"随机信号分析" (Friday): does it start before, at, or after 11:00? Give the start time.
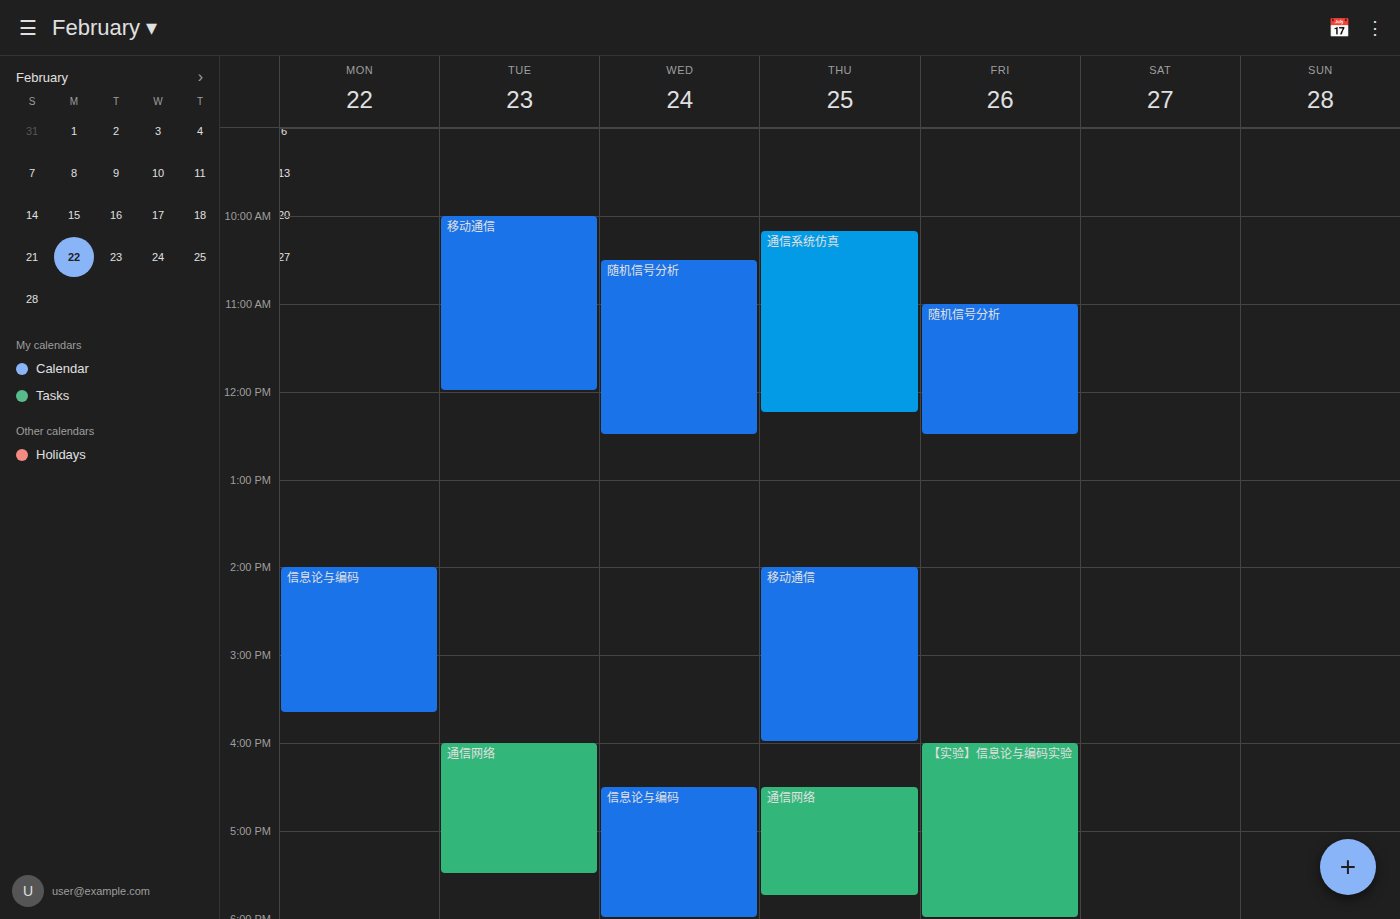
11:00 -- exactly at 11:00, on the 11:00 line.